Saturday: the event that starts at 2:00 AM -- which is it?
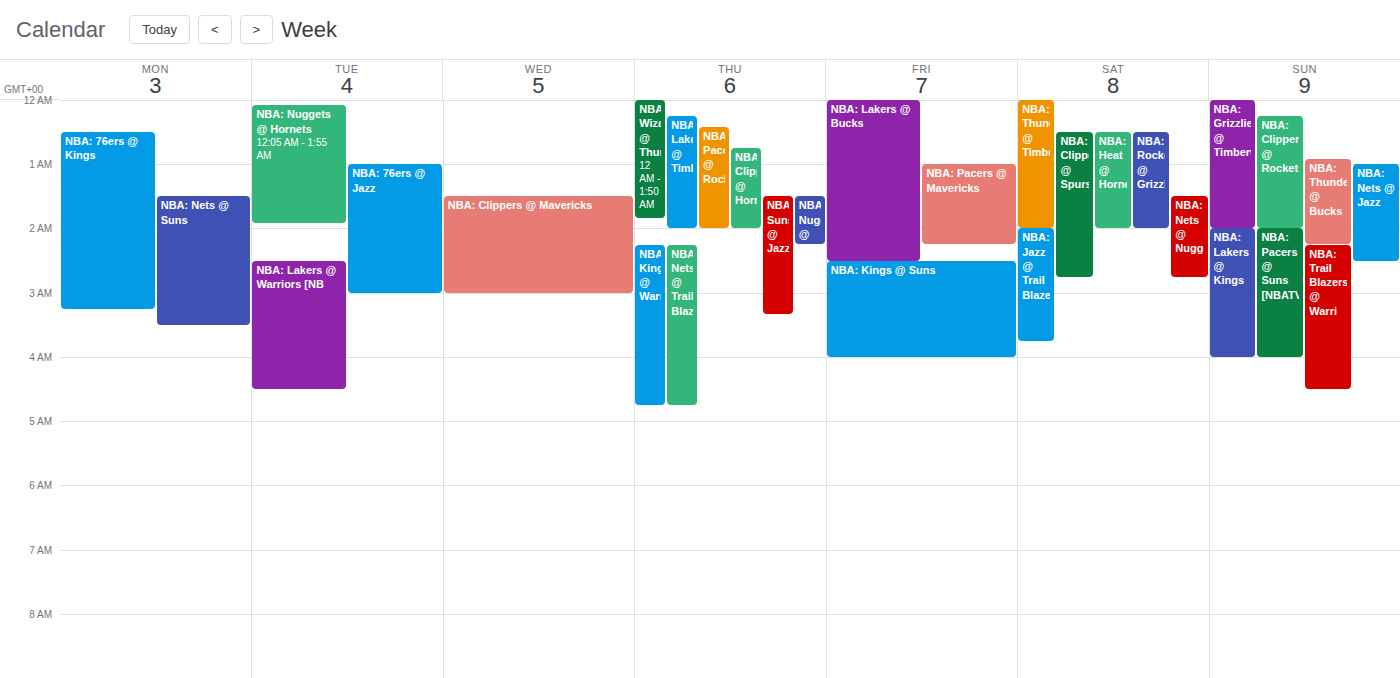
"NBA: Jazz @ Trail Blazers"